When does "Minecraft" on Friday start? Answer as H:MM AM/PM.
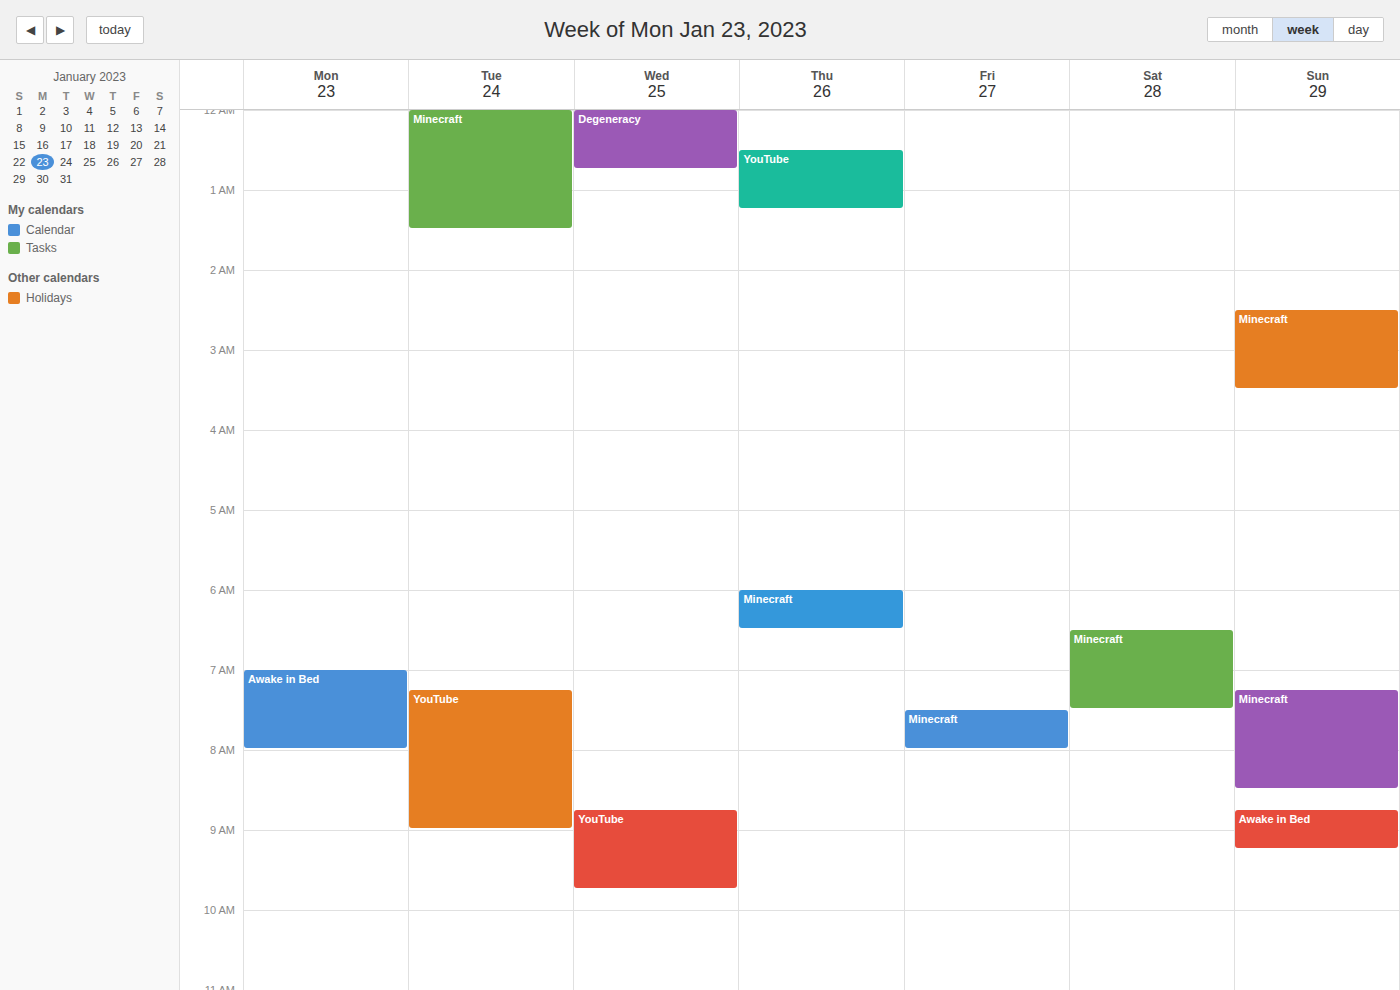
7:30 AM